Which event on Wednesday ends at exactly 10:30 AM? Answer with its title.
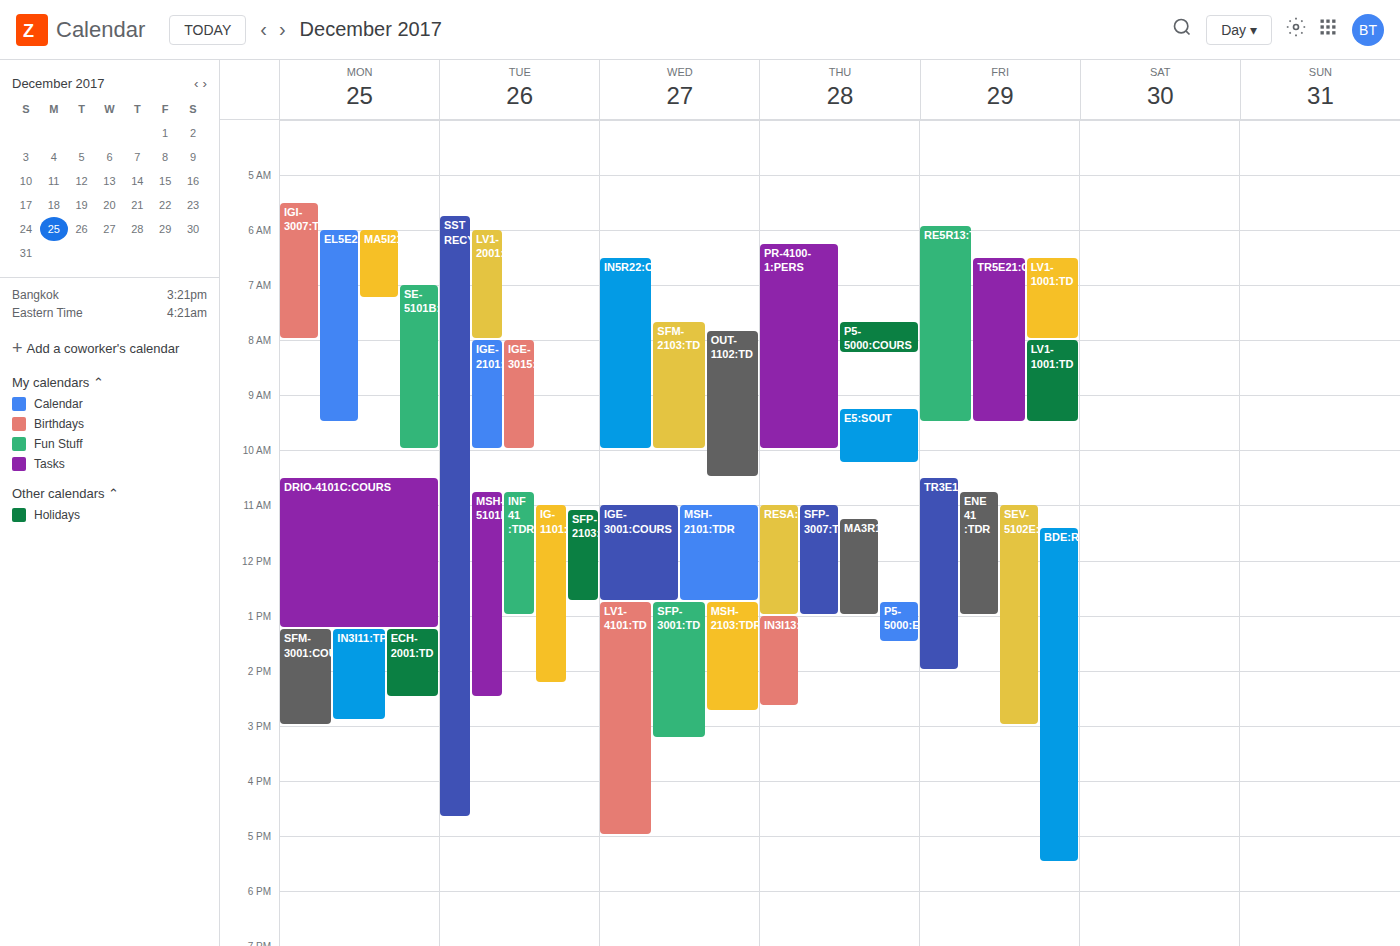
"OUT-1102:TD"